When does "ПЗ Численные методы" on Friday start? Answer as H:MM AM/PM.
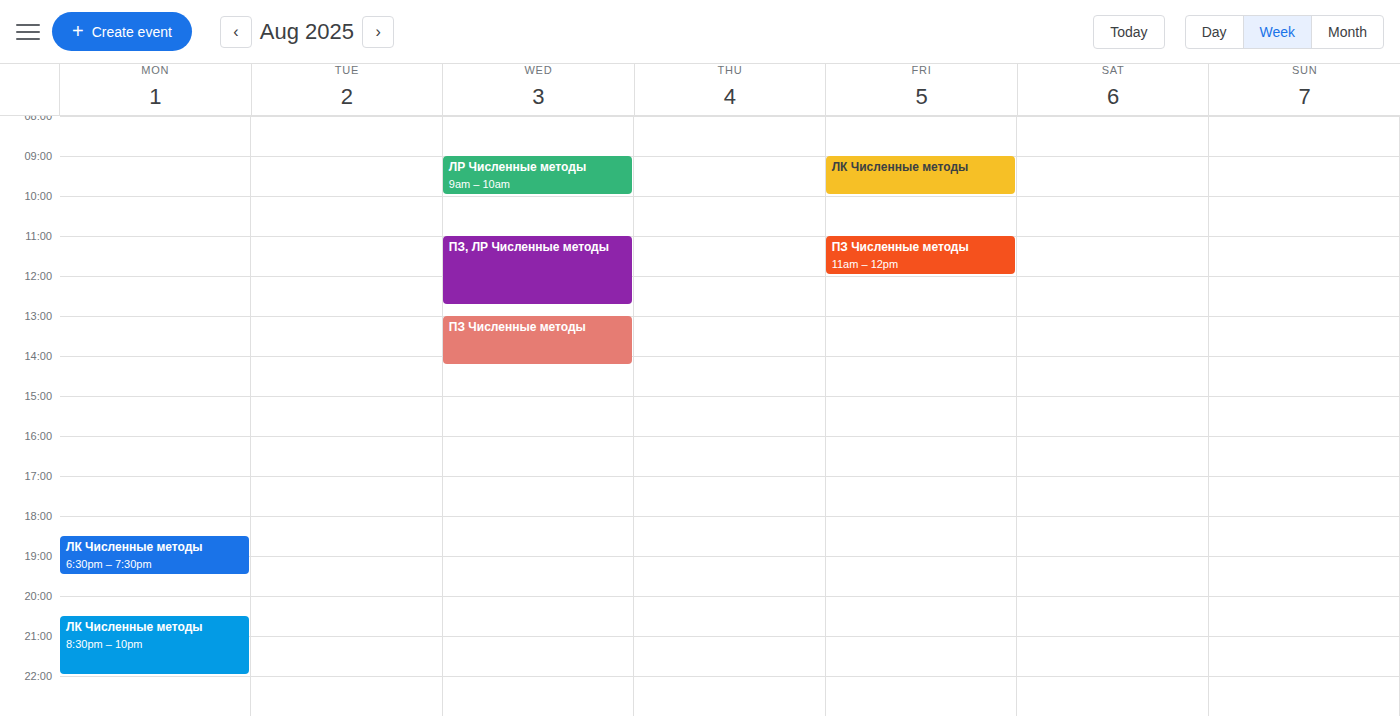
11:00 AM